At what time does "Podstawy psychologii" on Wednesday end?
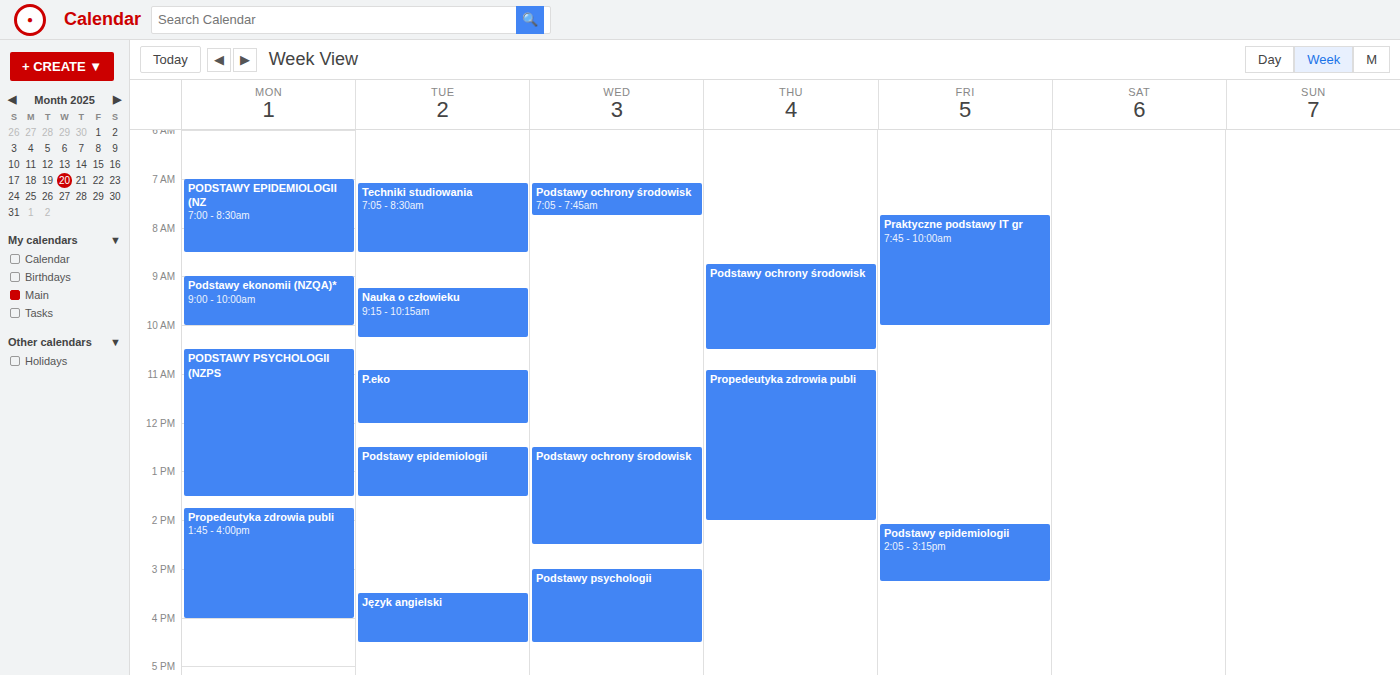
4:30 PM